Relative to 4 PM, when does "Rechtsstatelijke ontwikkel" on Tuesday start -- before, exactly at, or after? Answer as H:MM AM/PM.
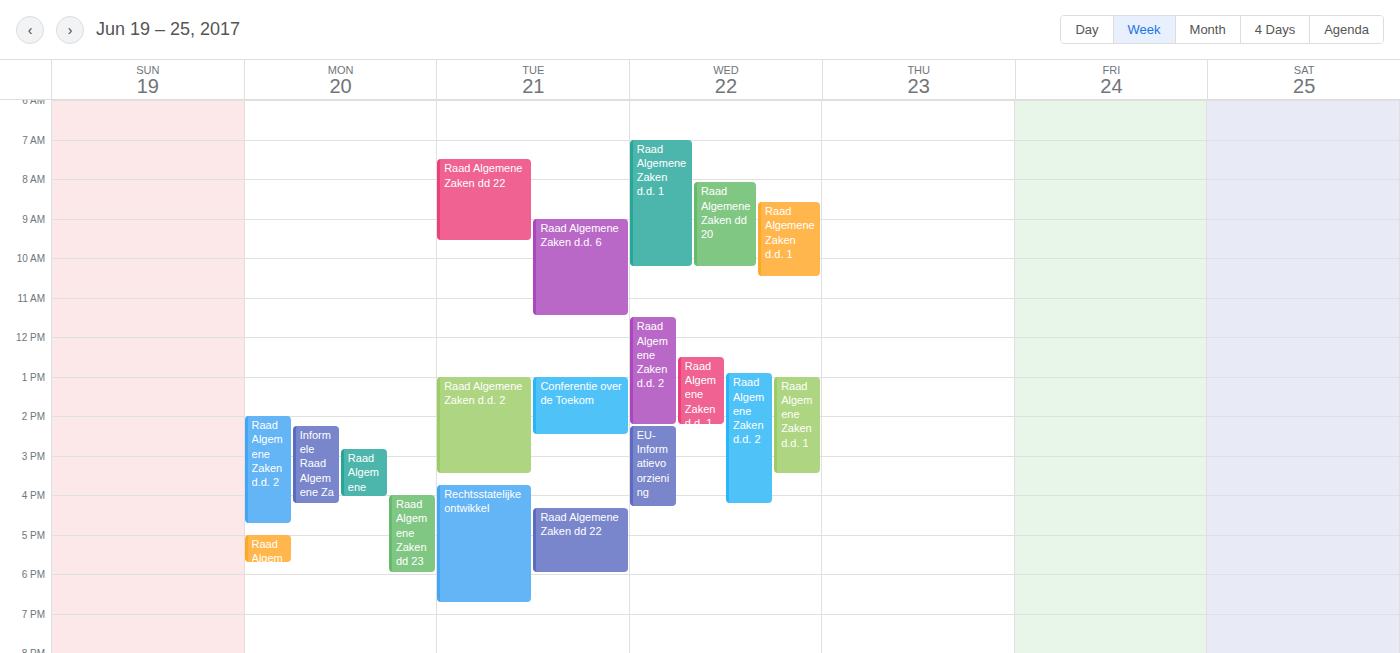
3:45 PM -- before 4 PM, 15 minutes above the 4 PM line.